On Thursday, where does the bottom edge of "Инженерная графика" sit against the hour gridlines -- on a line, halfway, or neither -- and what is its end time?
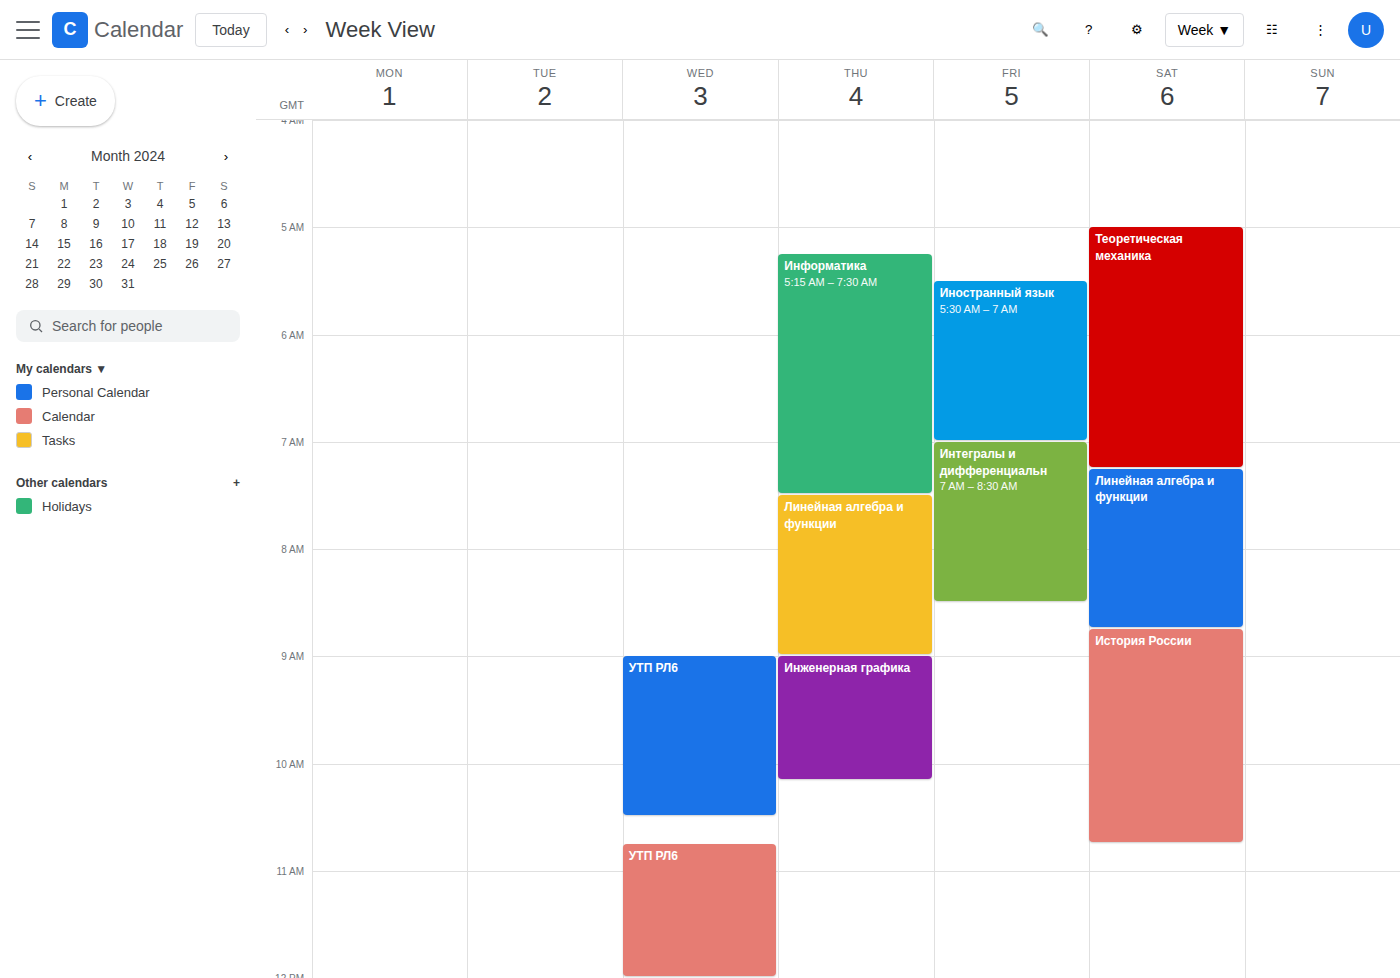
10:10 AM -- neither: 10 minutes below the 10 AM line and 50 minutes above the 11 AM line.